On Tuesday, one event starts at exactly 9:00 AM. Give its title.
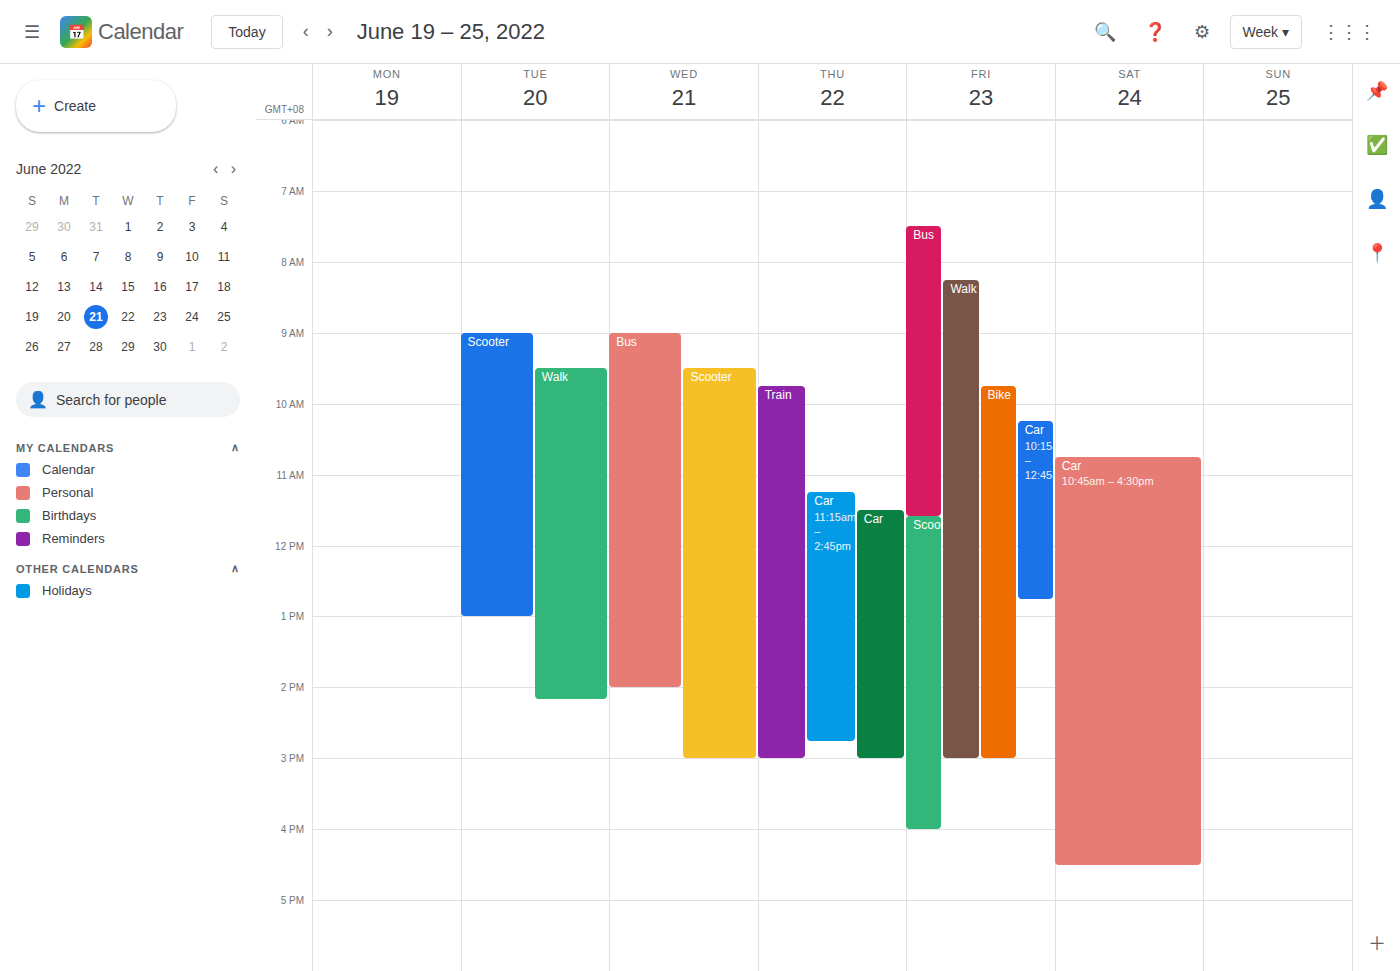
"Scooter"